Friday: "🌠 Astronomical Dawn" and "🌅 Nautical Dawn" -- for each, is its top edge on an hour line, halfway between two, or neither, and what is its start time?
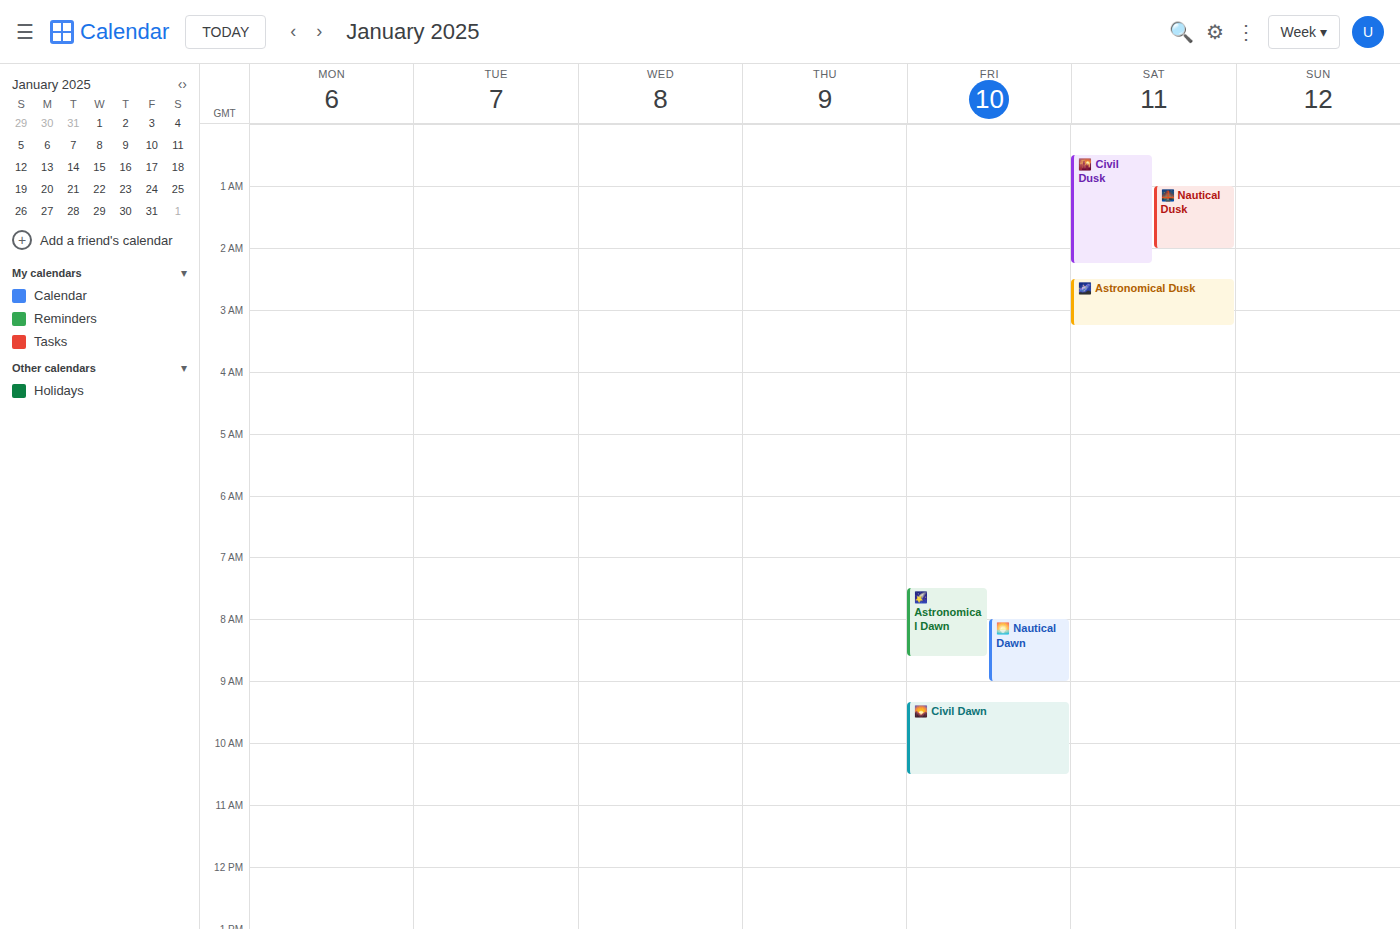
"🌠 Astronomical Dawn": 7:30 AM, halfway between the 7 AM and 8 AM lines. "🌅 Nautical Dawn": 8:00 AM, exactly on the 8 AM line.